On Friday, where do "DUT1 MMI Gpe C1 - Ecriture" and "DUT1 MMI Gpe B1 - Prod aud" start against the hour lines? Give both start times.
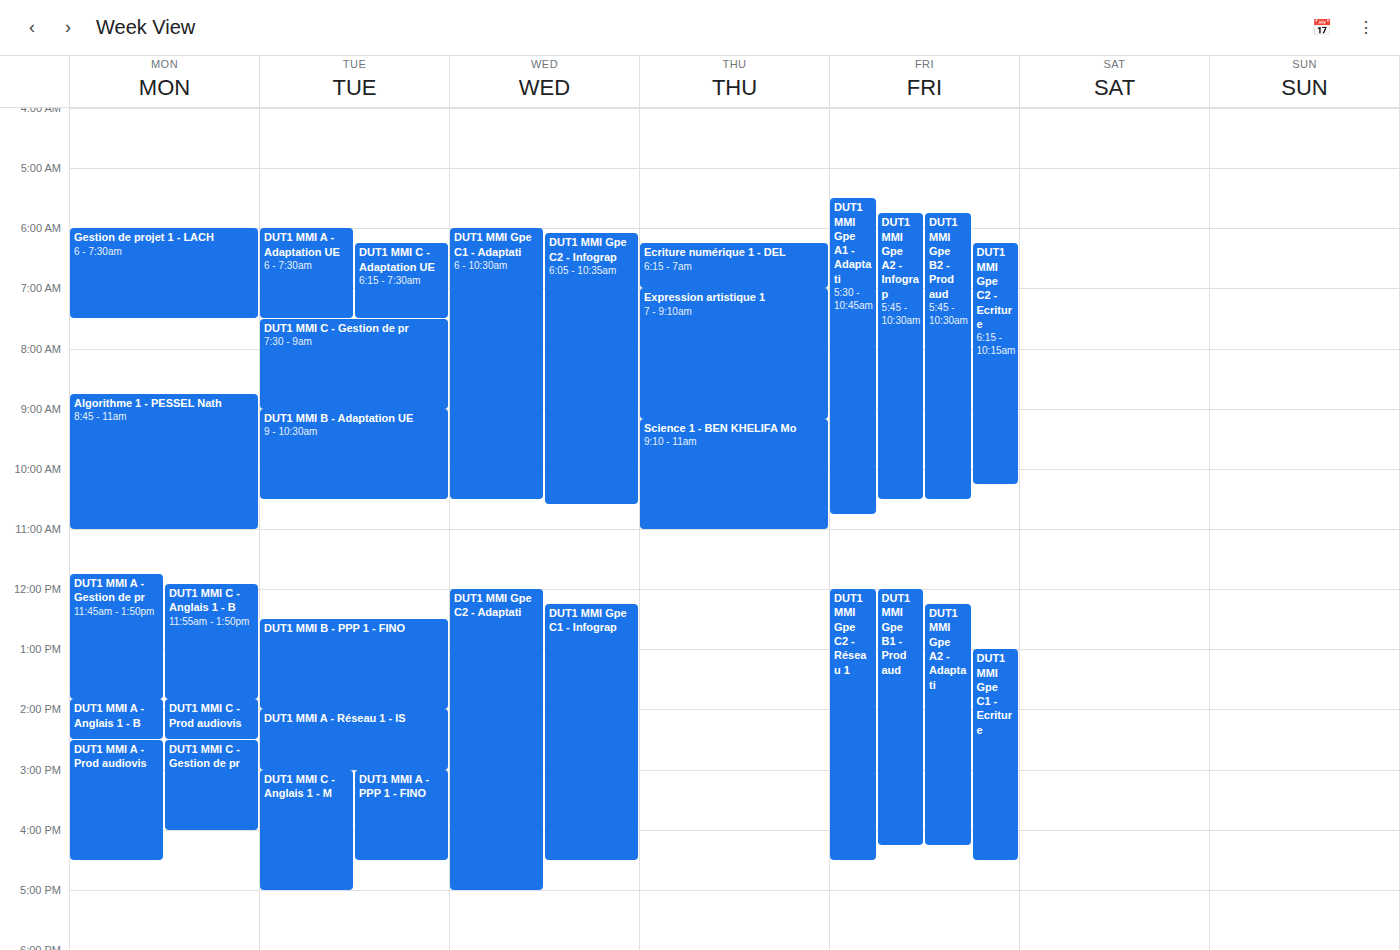
"DUT1 MMI Gpe C1 - Ecriture": 1:00 PM, exactly on the 1 PM line. "DUT1 MMI Gpe B1 - Prod aud": 12:00 PM, exactly on the 12 PM line.